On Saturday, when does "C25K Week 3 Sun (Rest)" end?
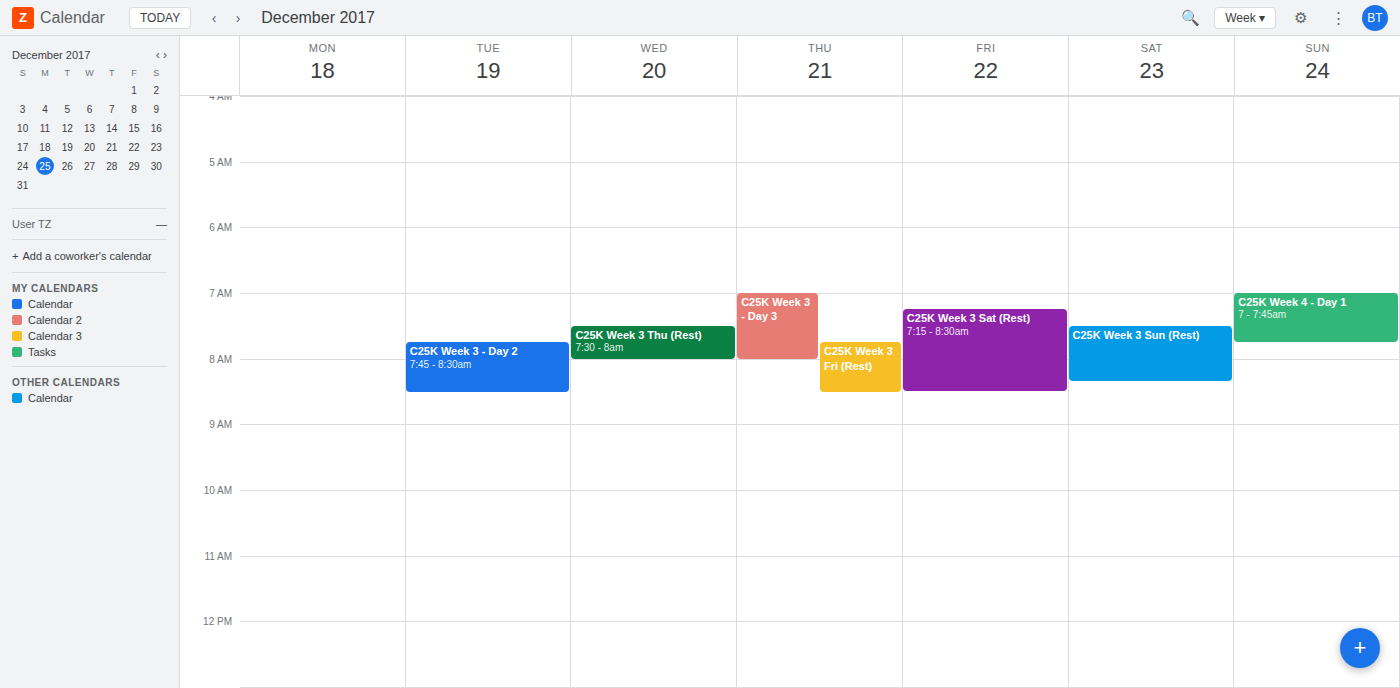
8:20 AM